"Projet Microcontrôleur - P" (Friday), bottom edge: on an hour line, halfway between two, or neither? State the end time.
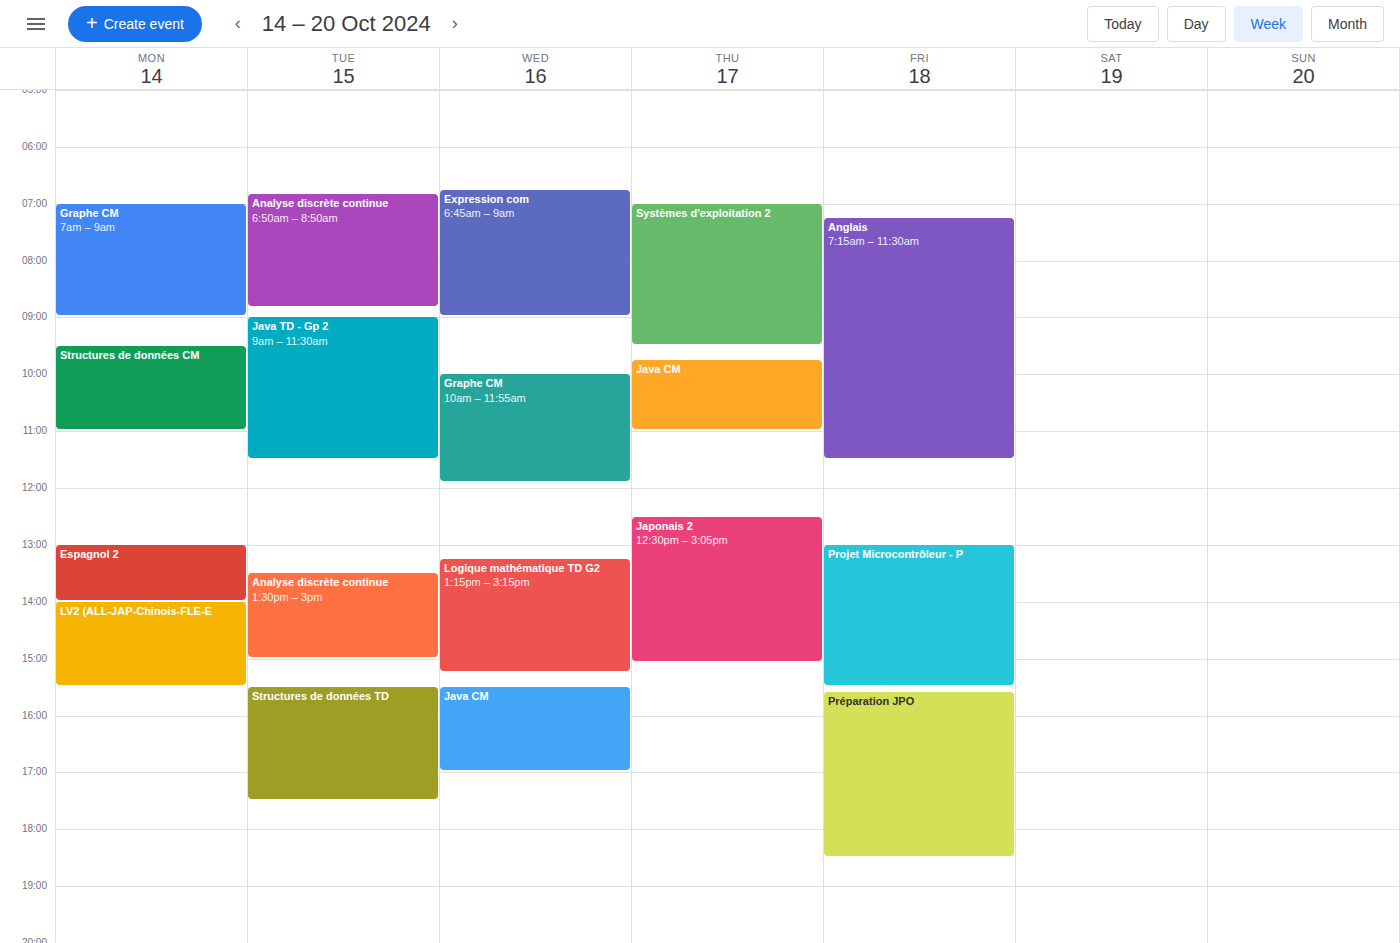
3:30 PM -- halfway between the 3 PM and 4 PM lines.